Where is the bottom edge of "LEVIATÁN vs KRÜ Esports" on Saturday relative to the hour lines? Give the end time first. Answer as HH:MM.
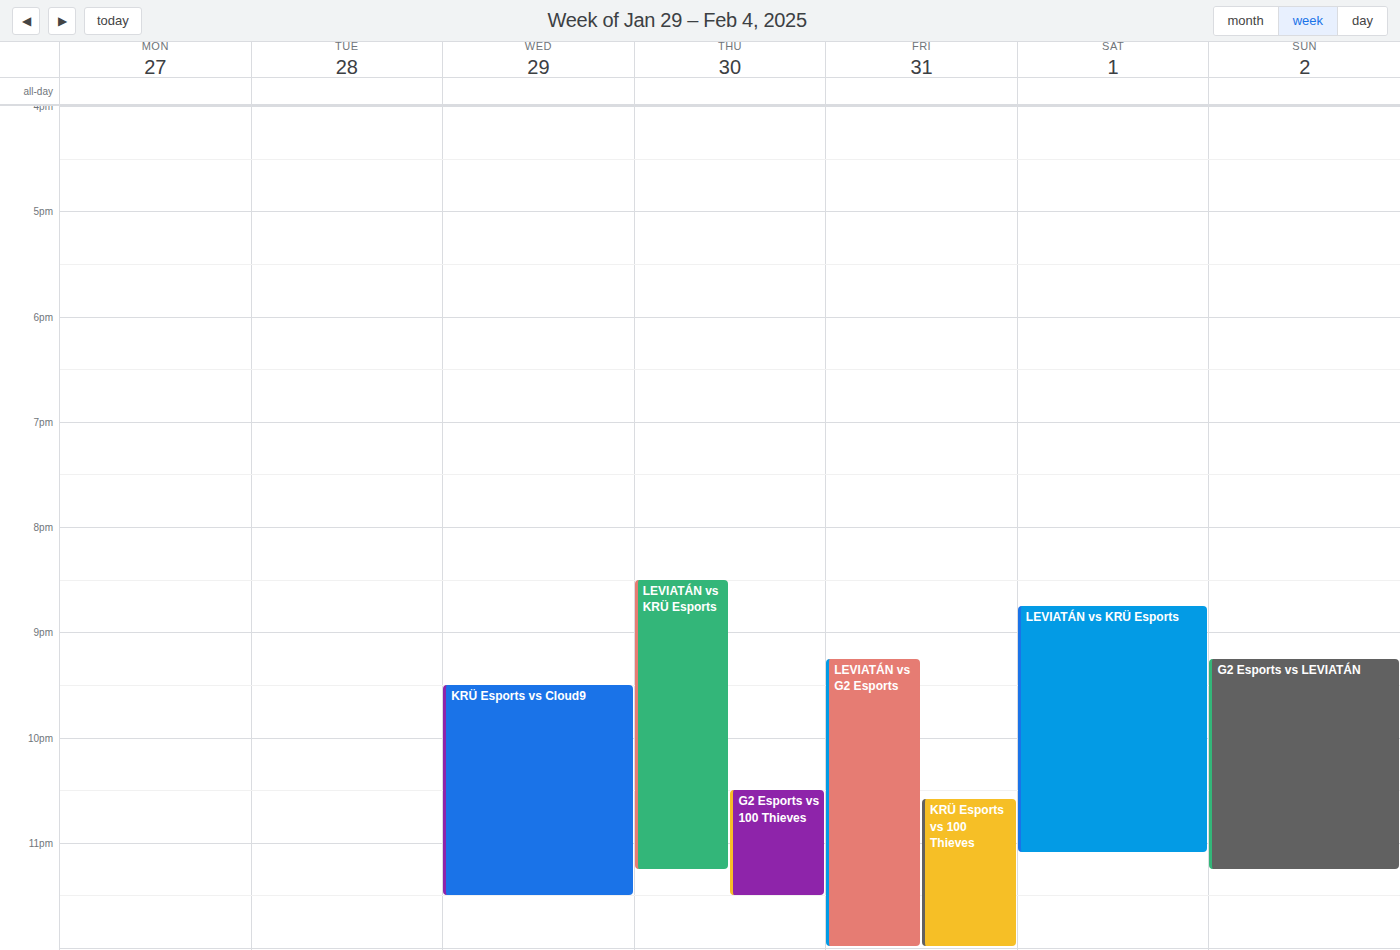
23:05 -- neither: 5 minutes below the 23:00 line and 55 minutes above the 24:00 line.